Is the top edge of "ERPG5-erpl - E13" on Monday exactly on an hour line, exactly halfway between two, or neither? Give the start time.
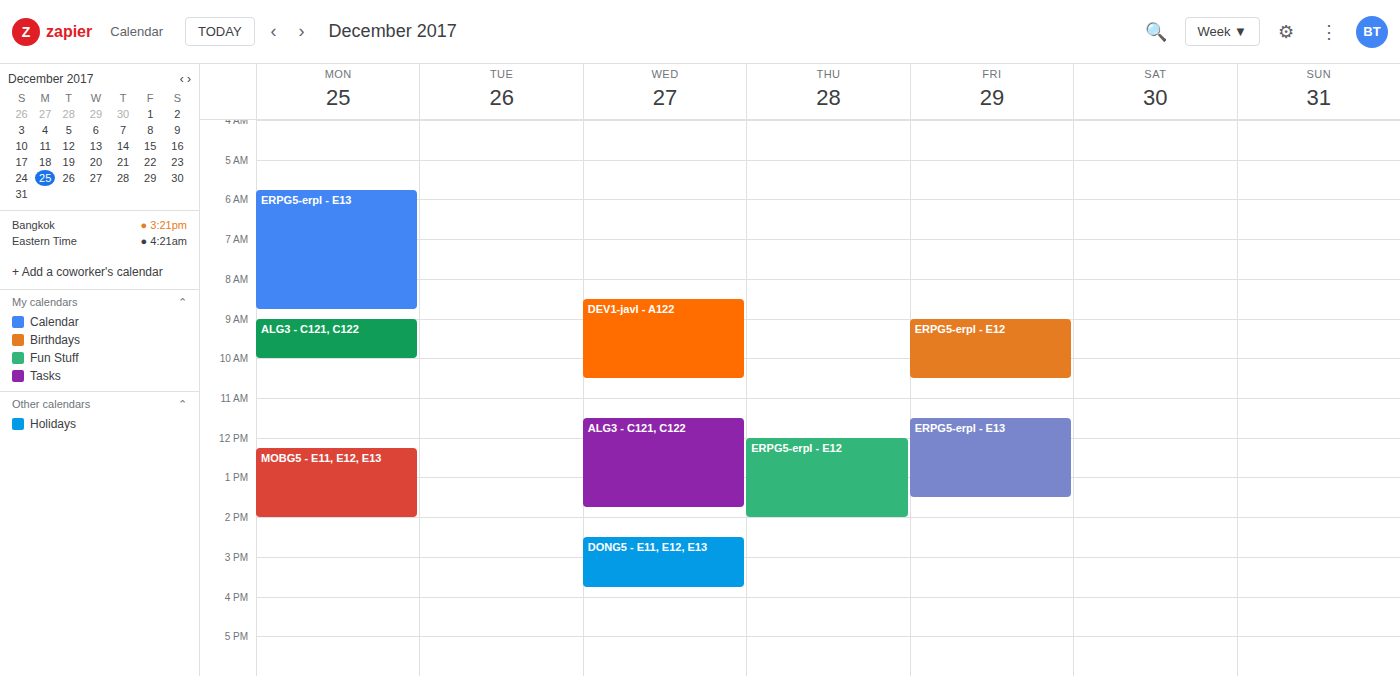
5:45 AM -- neither: three quarters of the way from the 5 AM line to the 6 AM line.